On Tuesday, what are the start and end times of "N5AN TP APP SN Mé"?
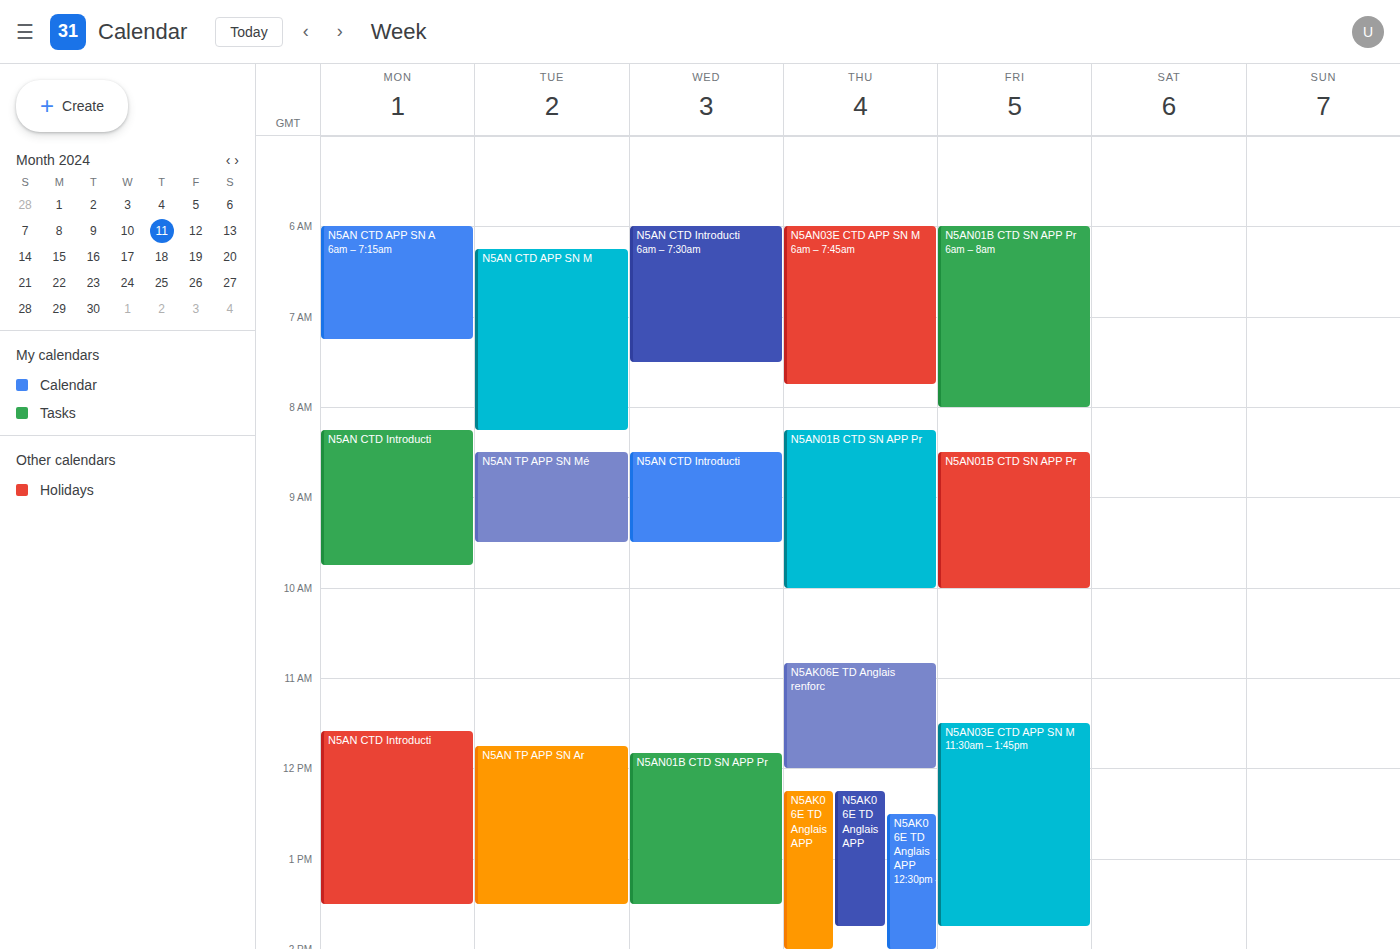
8:30 AM to 9:30 AM